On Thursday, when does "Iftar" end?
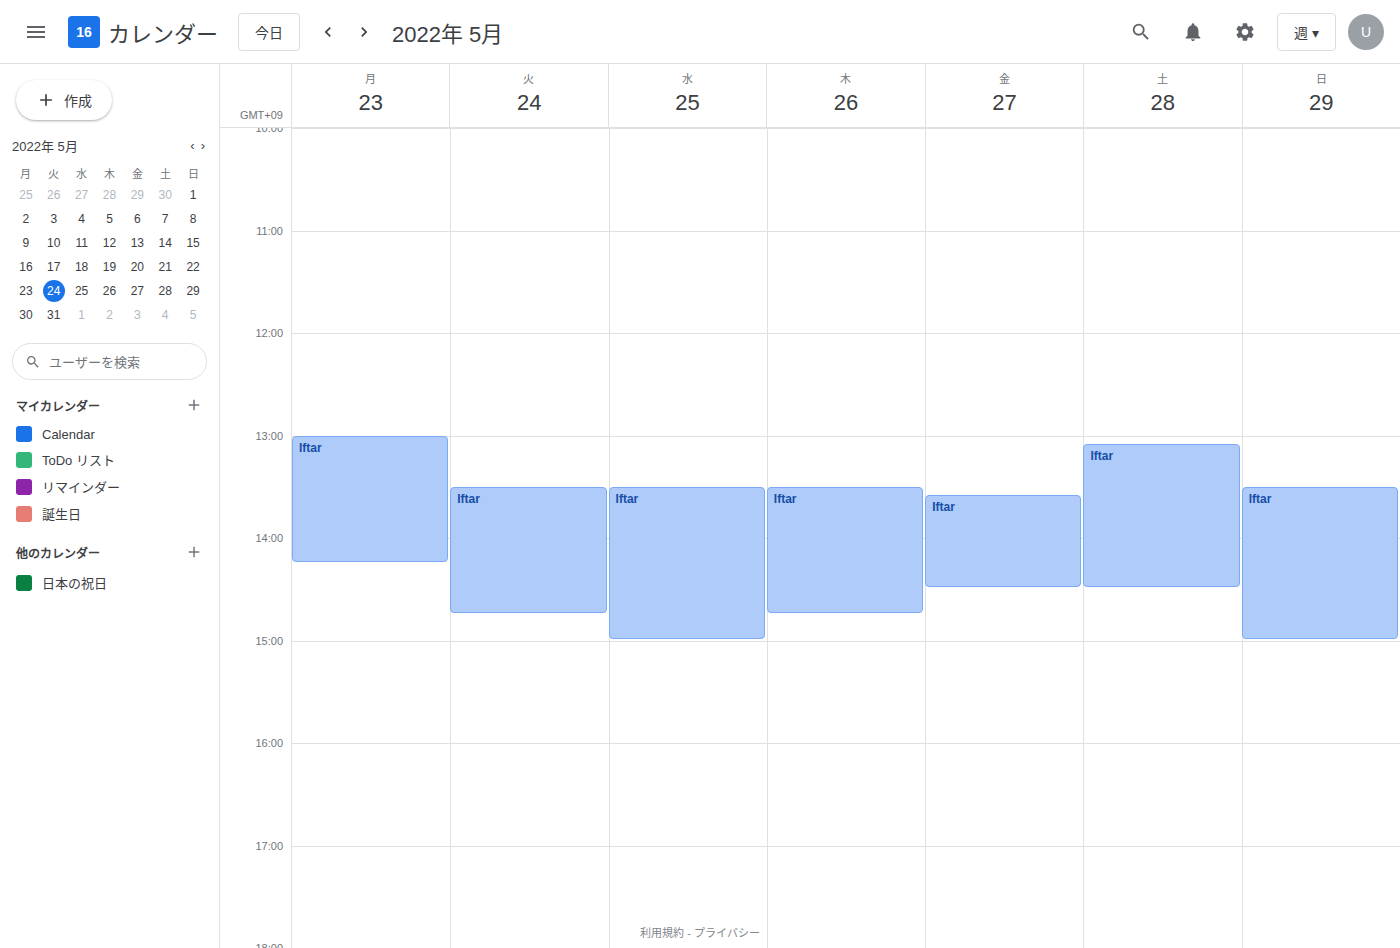
2:45 PM